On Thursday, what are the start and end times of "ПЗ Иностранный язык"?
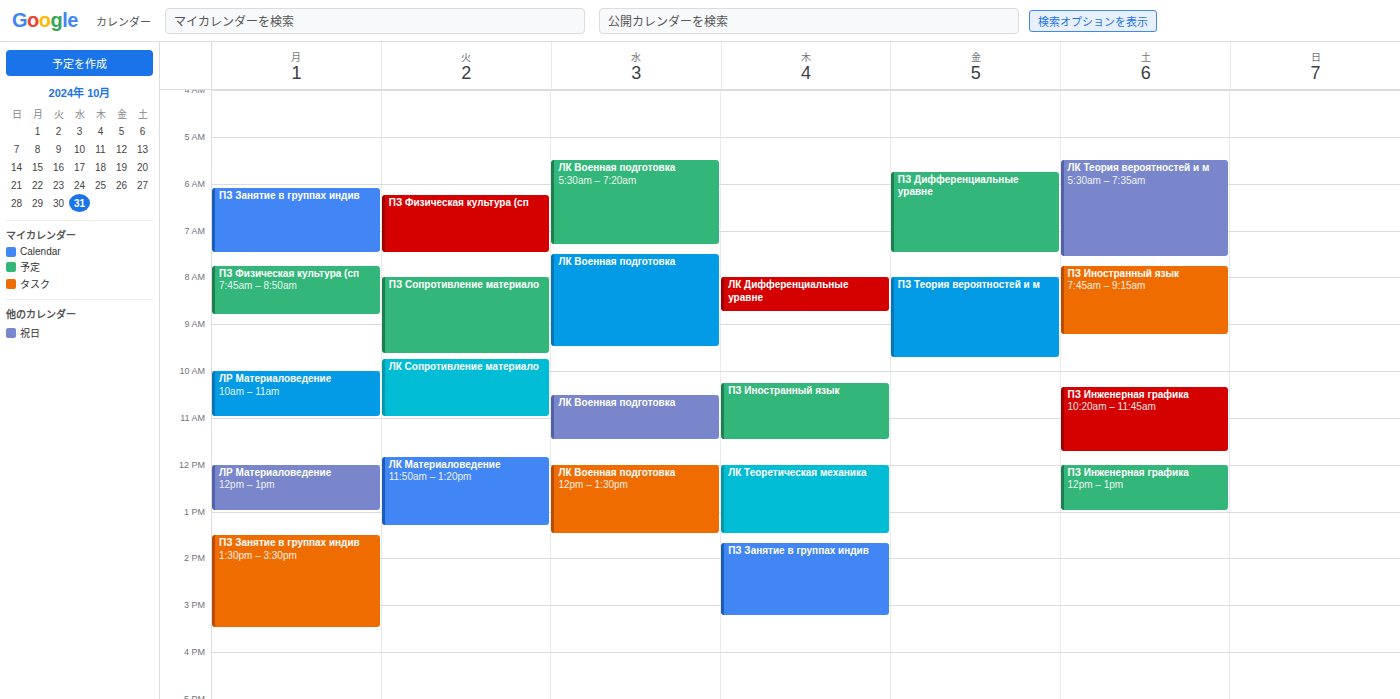
10:15 to 11:30